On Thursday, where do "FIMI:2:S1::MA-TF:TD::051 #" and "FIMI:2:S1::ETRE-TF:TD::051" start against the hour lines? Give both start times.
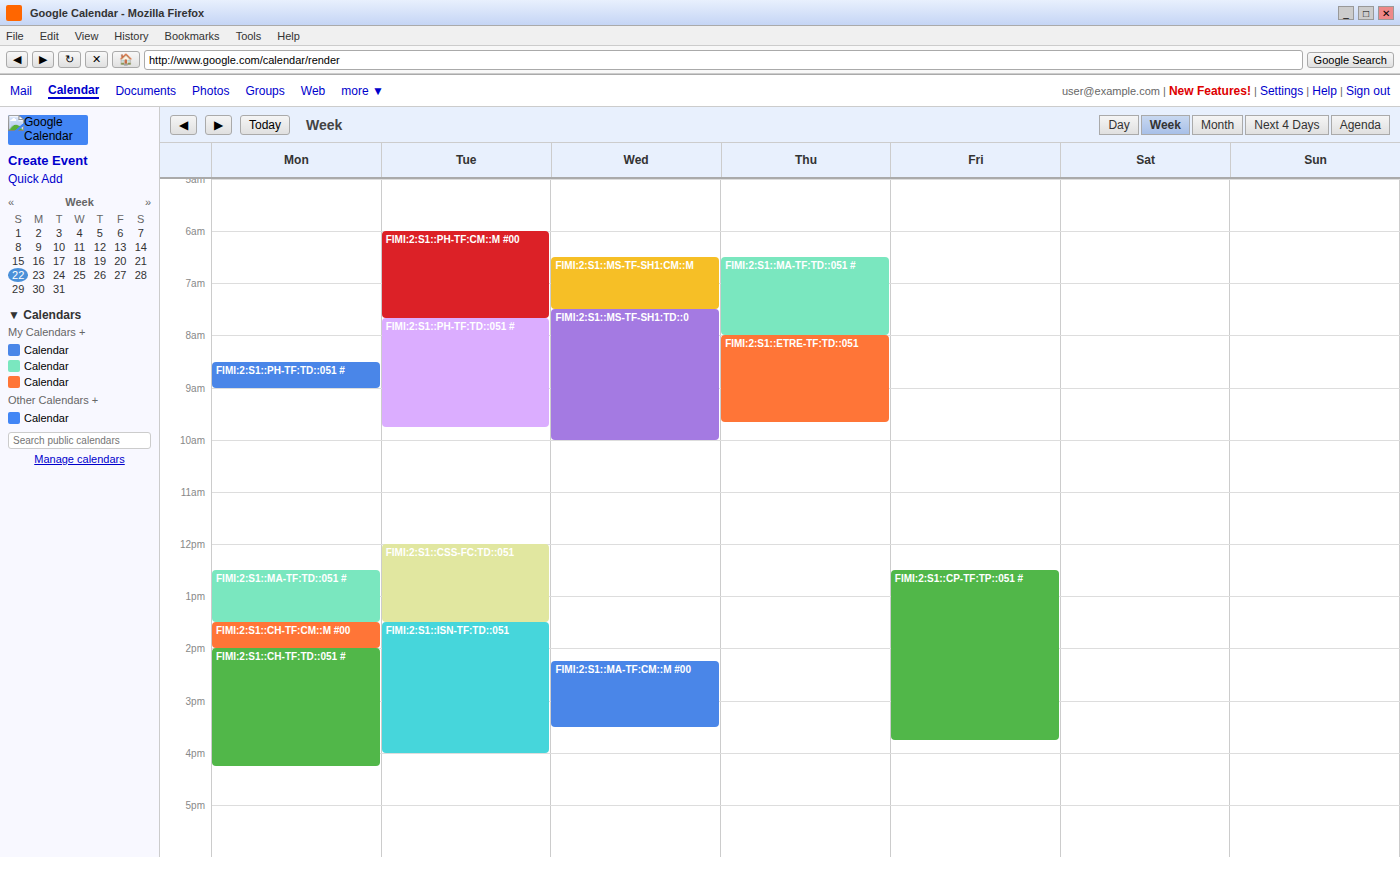
"FIMI:2:S1::MA-TF:TD::051 #": 6:30 AM, halfway between the 6 AM and 7 AM lines. "FIMI:2:S1::ETRE-TF:TD::051": 8:00 AM, exactly on the 8 AM line.